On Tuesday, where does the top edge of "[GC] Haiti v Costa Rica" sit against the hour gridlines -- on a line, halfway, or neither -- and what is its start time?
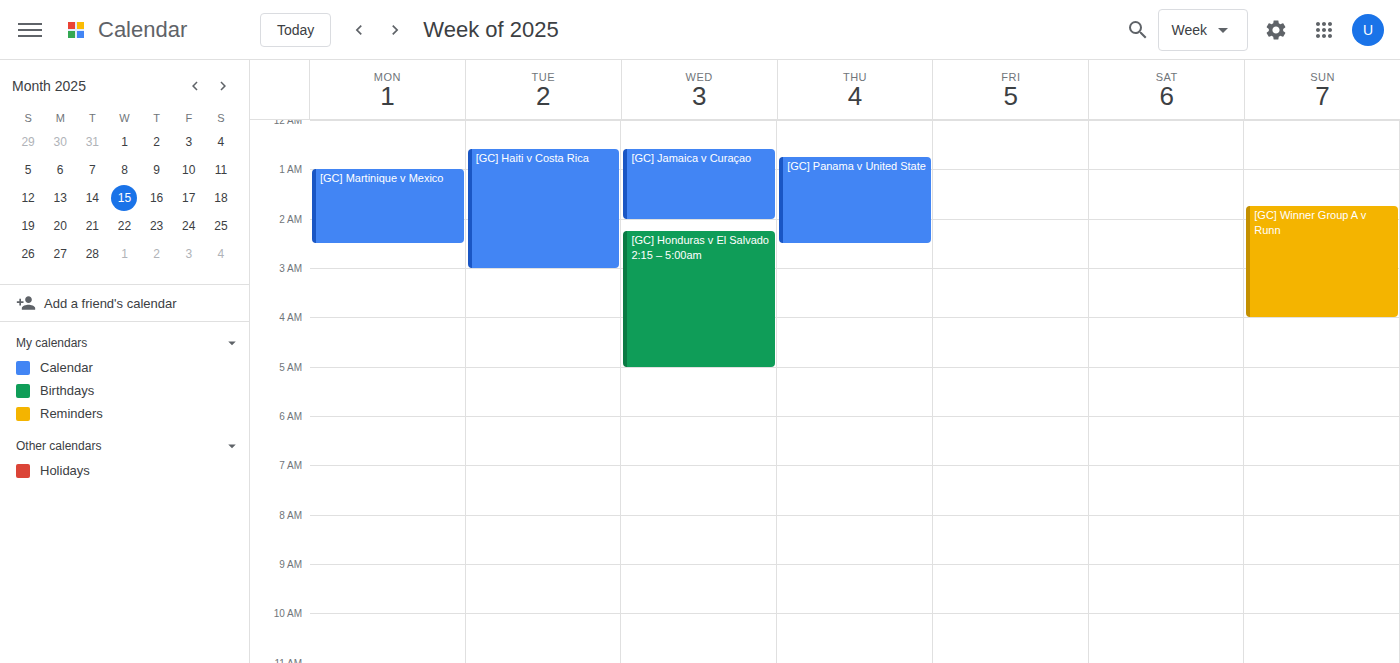
12:35 AM -- neither: 35 minutes below the 12 AM line and 25 minutes above the 1 AM line.